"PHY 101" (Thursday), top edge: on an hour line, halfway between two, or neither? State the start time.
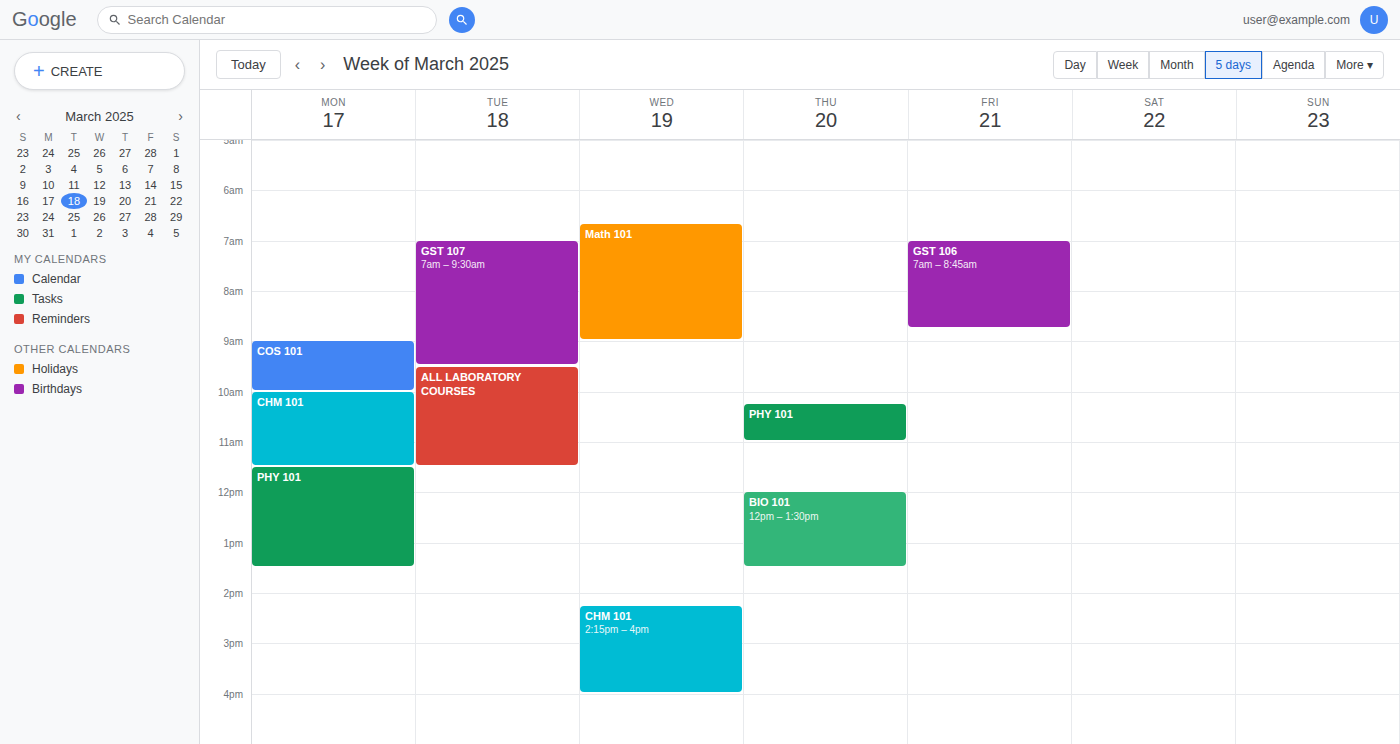
10:15 AM -- neither: a quarter of the way from the 10 AM line to the 11 AM line.